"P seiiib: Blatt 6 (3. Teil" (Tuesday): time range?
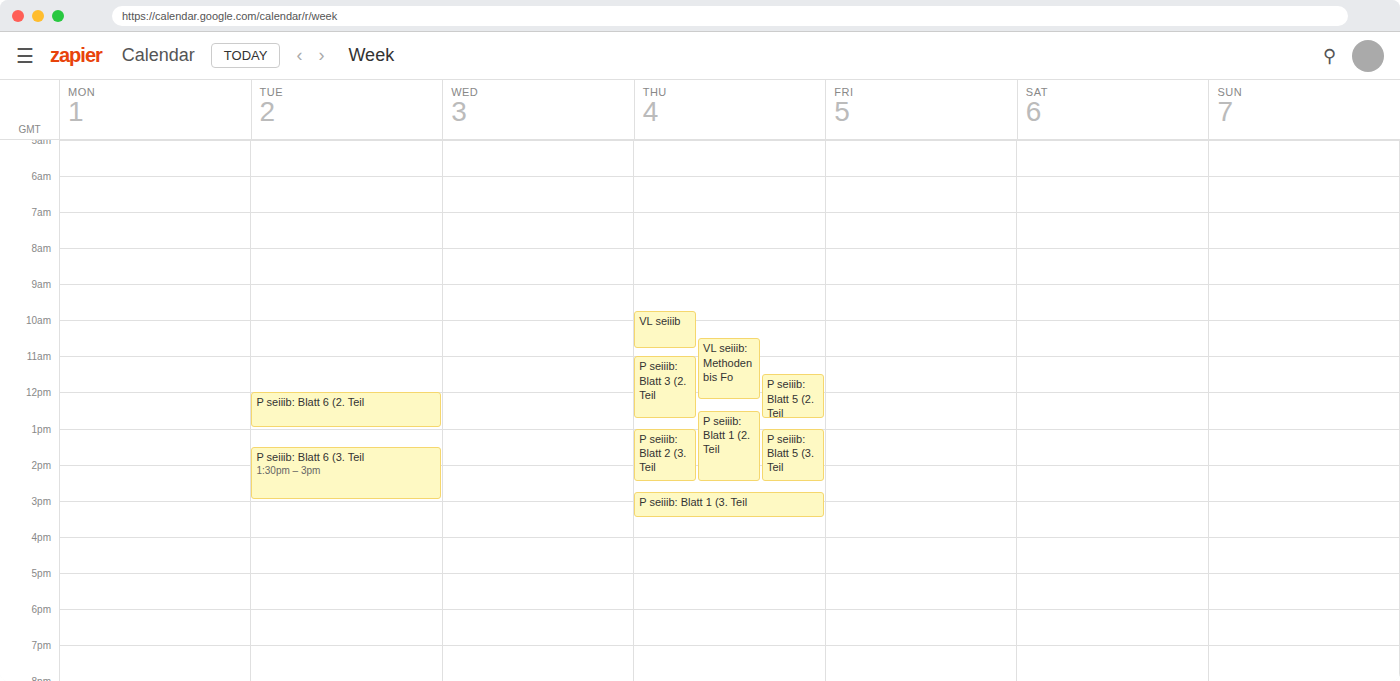
1:30 PM to 3:00 PM